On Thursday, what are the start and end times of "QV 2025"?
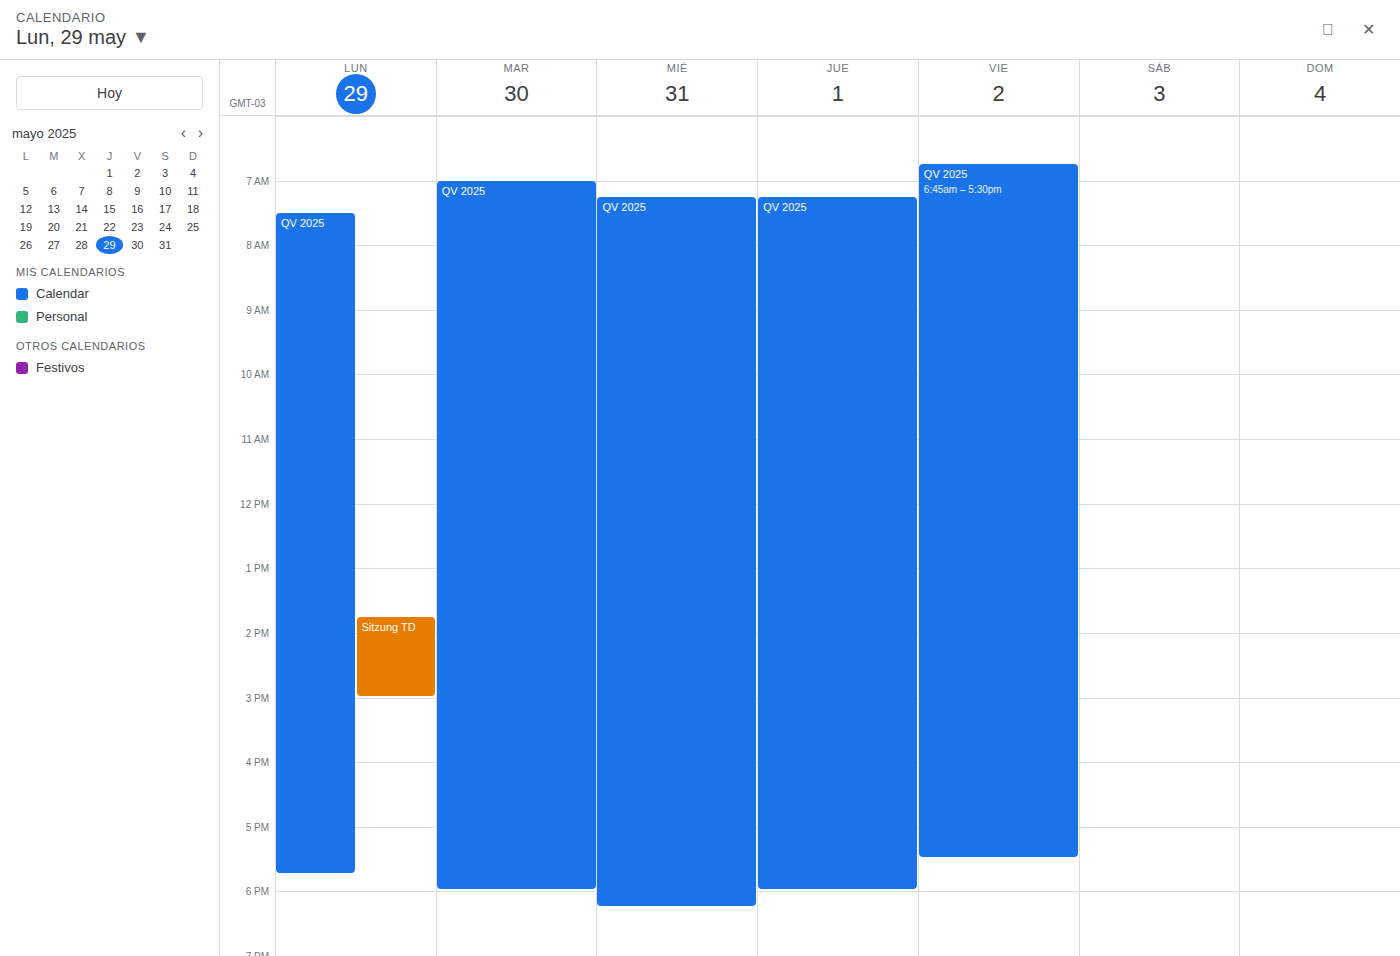
7:15 AM to 6:00 PM